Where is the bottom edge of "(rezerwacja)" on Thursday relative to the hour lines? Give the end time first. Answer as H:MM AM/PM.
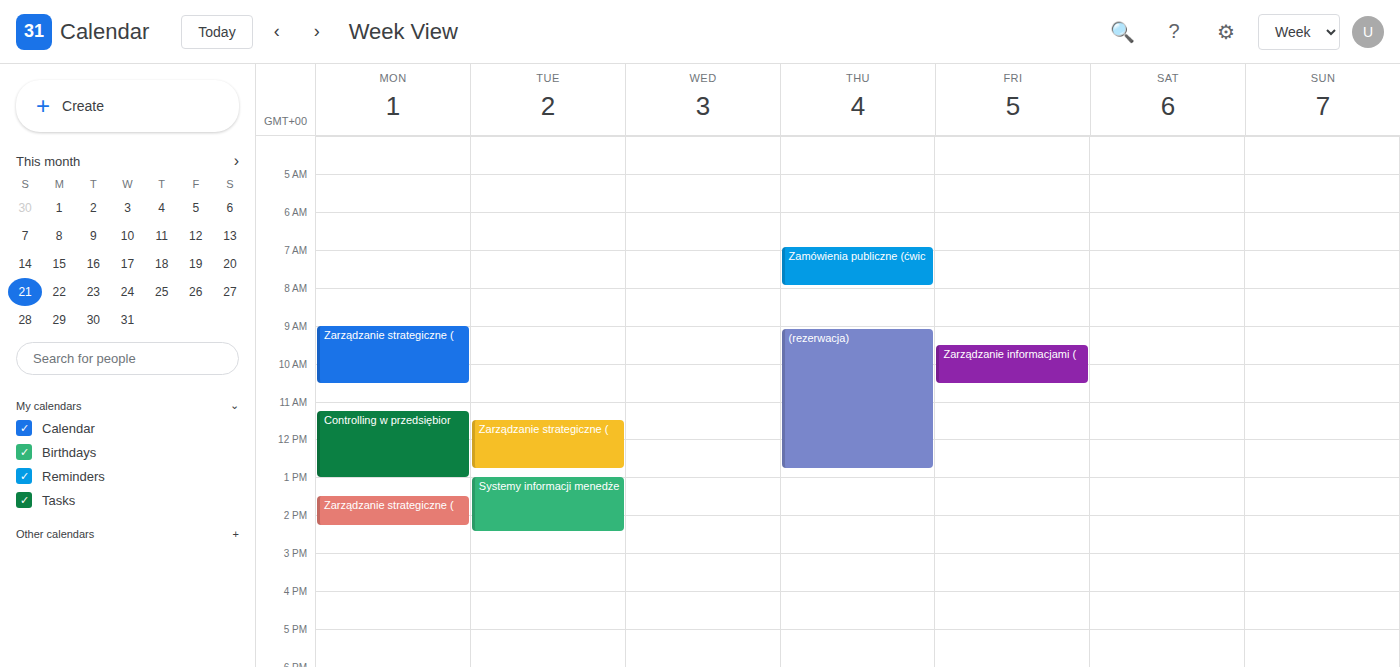
12:45 PM -- neither: three quarters of the way from the 12 PM line to the 1 PM line.